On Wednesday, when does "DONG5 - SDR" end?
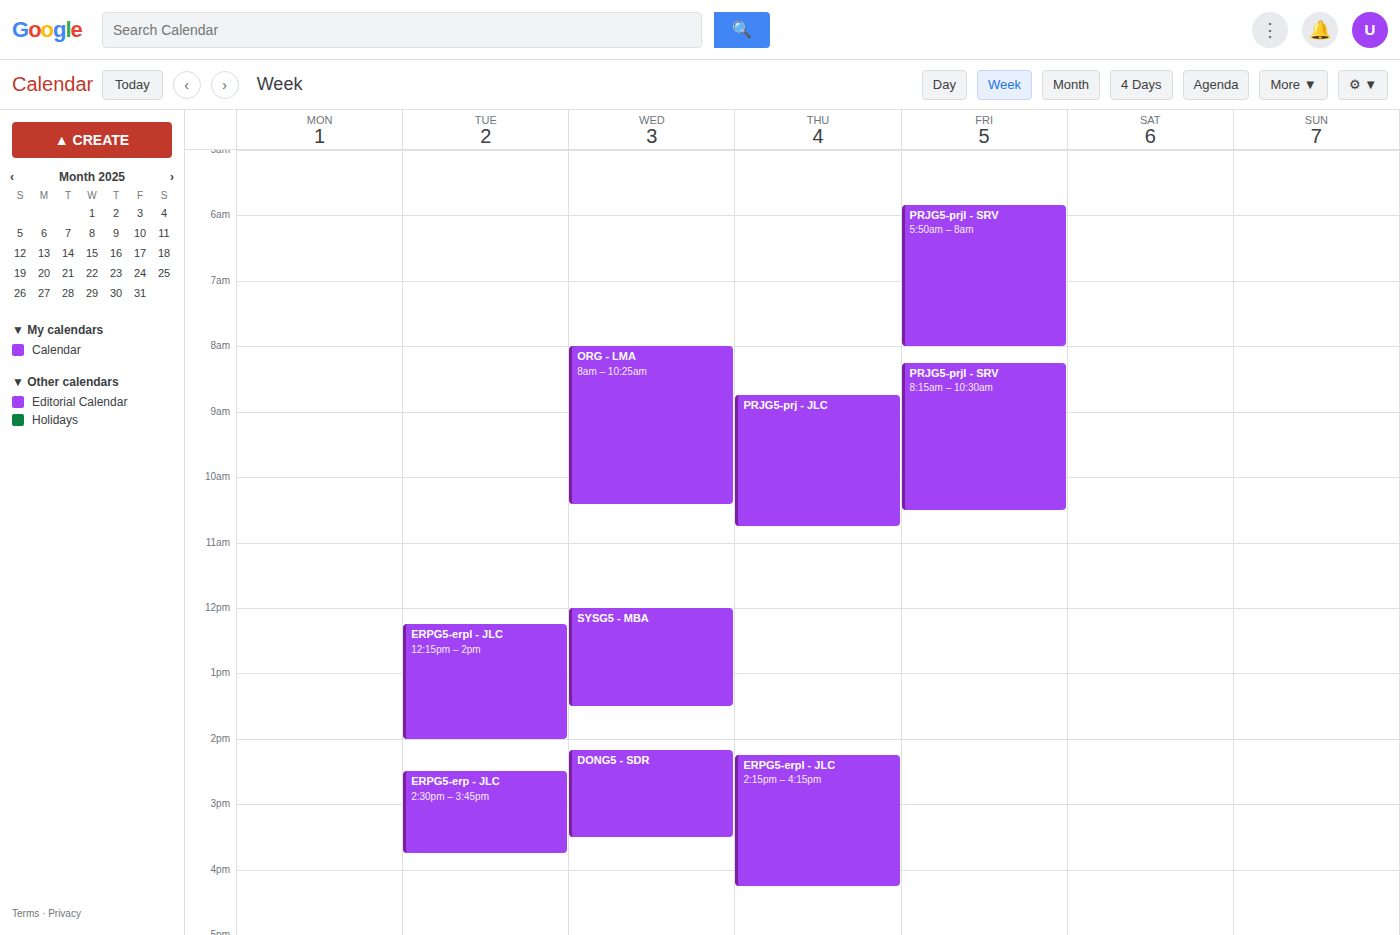
3:30 PM